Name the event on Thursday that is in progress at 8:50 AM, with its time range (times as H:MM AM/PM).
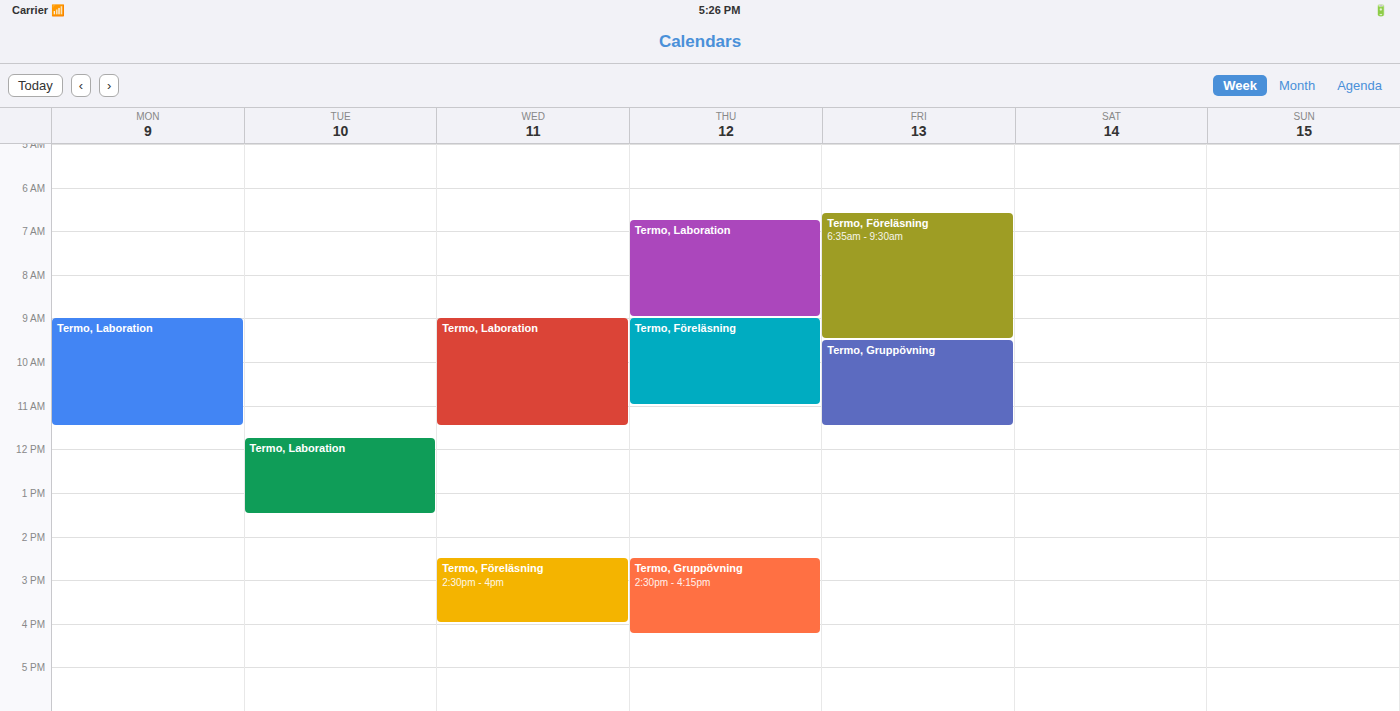
"Termo, Laboration", 6:45 AM to 9:00 AM